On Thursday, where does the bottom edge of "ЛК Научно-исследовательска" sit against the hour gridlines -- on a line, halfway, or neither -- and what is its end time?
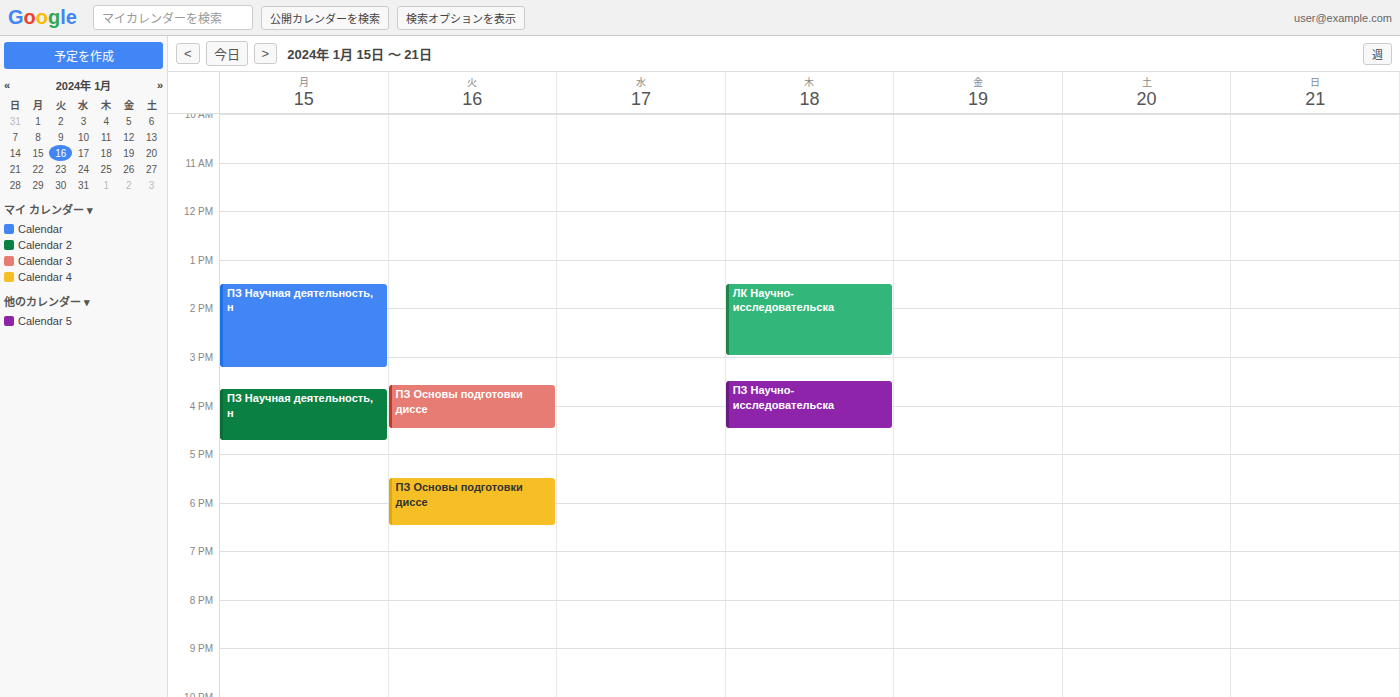
3:00 PM -- exactly on the 3 PM line.